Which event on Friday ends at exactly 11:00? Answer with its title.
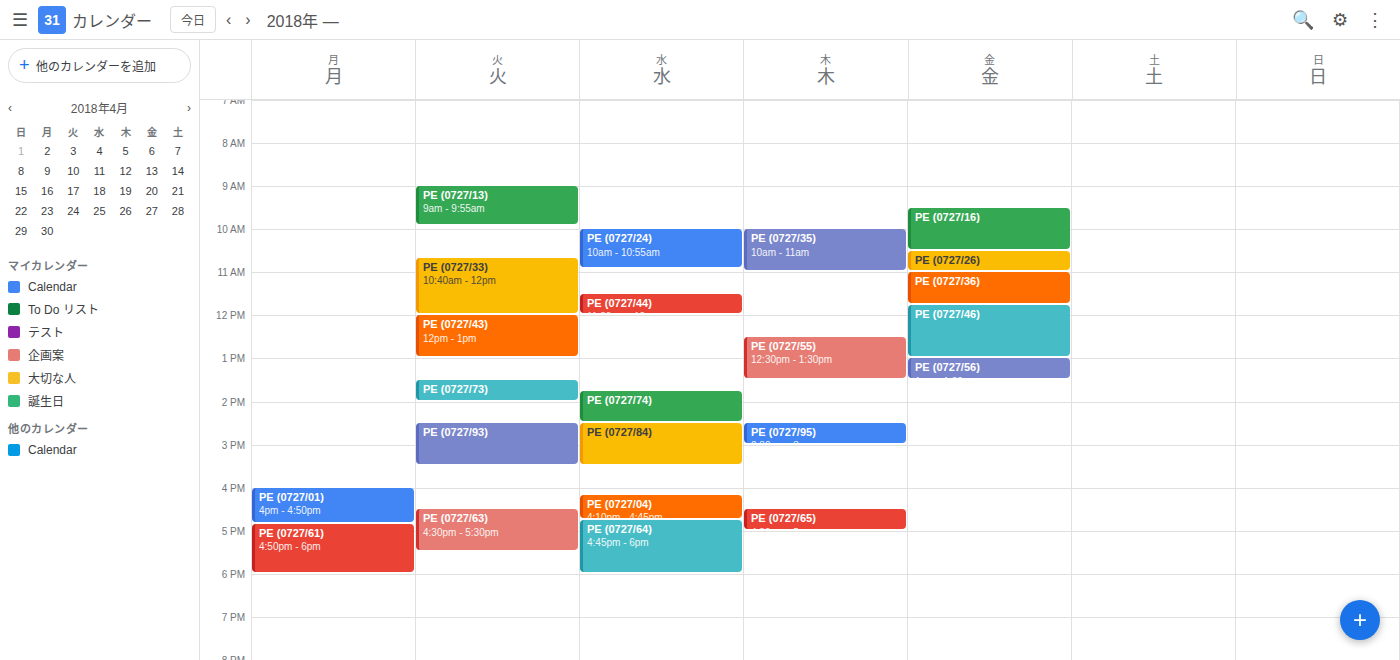
"PE (0727/26)"